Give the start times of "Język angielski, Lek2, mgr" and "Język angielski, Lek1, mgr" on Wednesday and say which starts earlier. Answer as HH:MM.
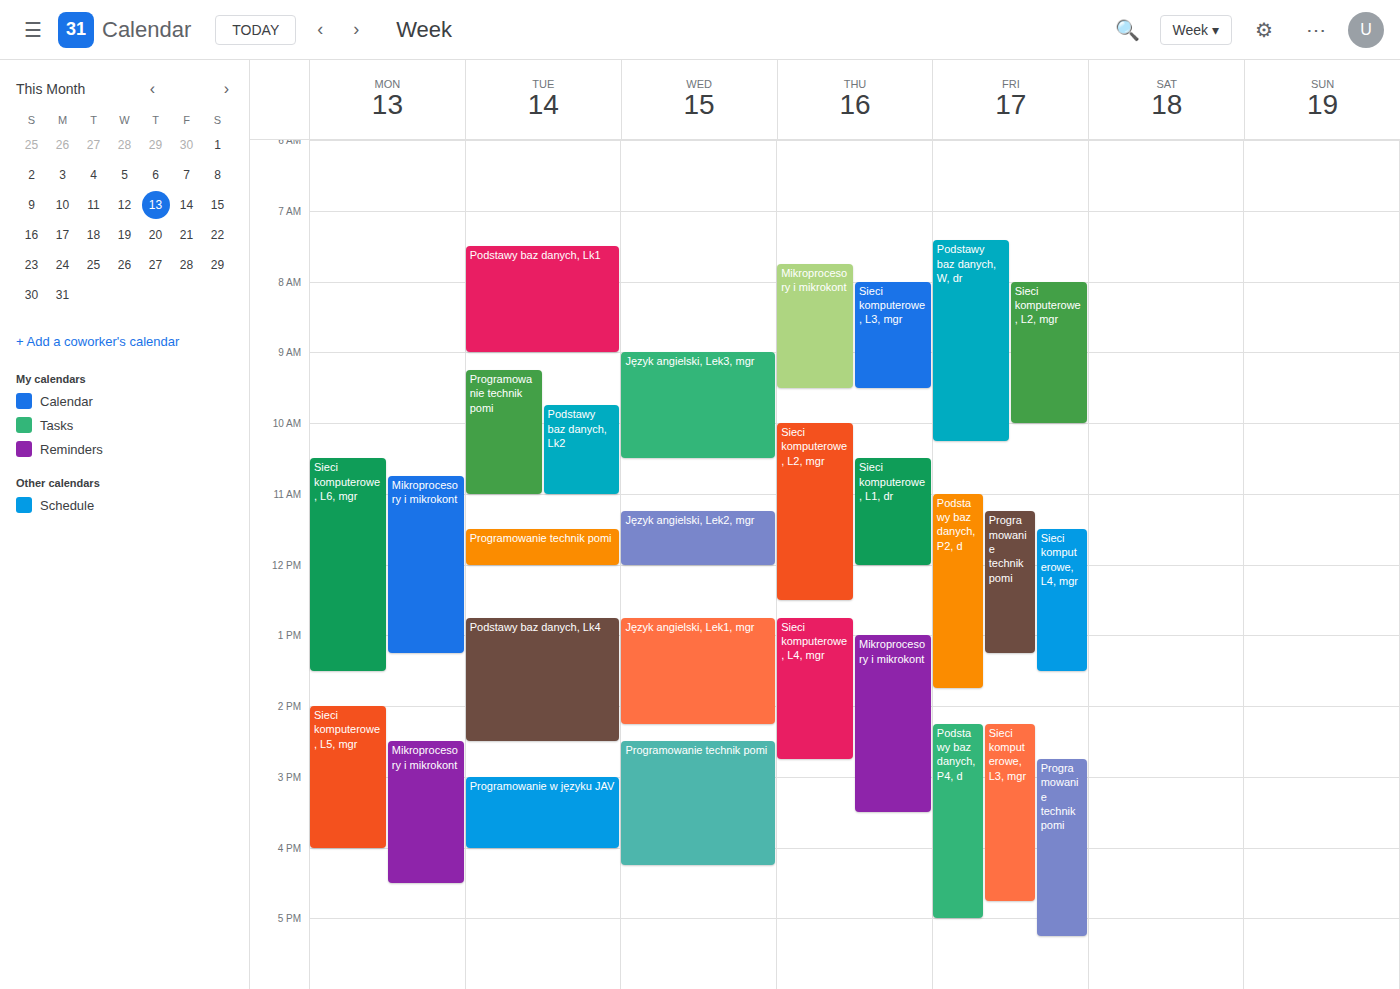
"Język angielski, Lek2, mgr" 11:15; "Język angielski, Lek1, mgr" 12:45.